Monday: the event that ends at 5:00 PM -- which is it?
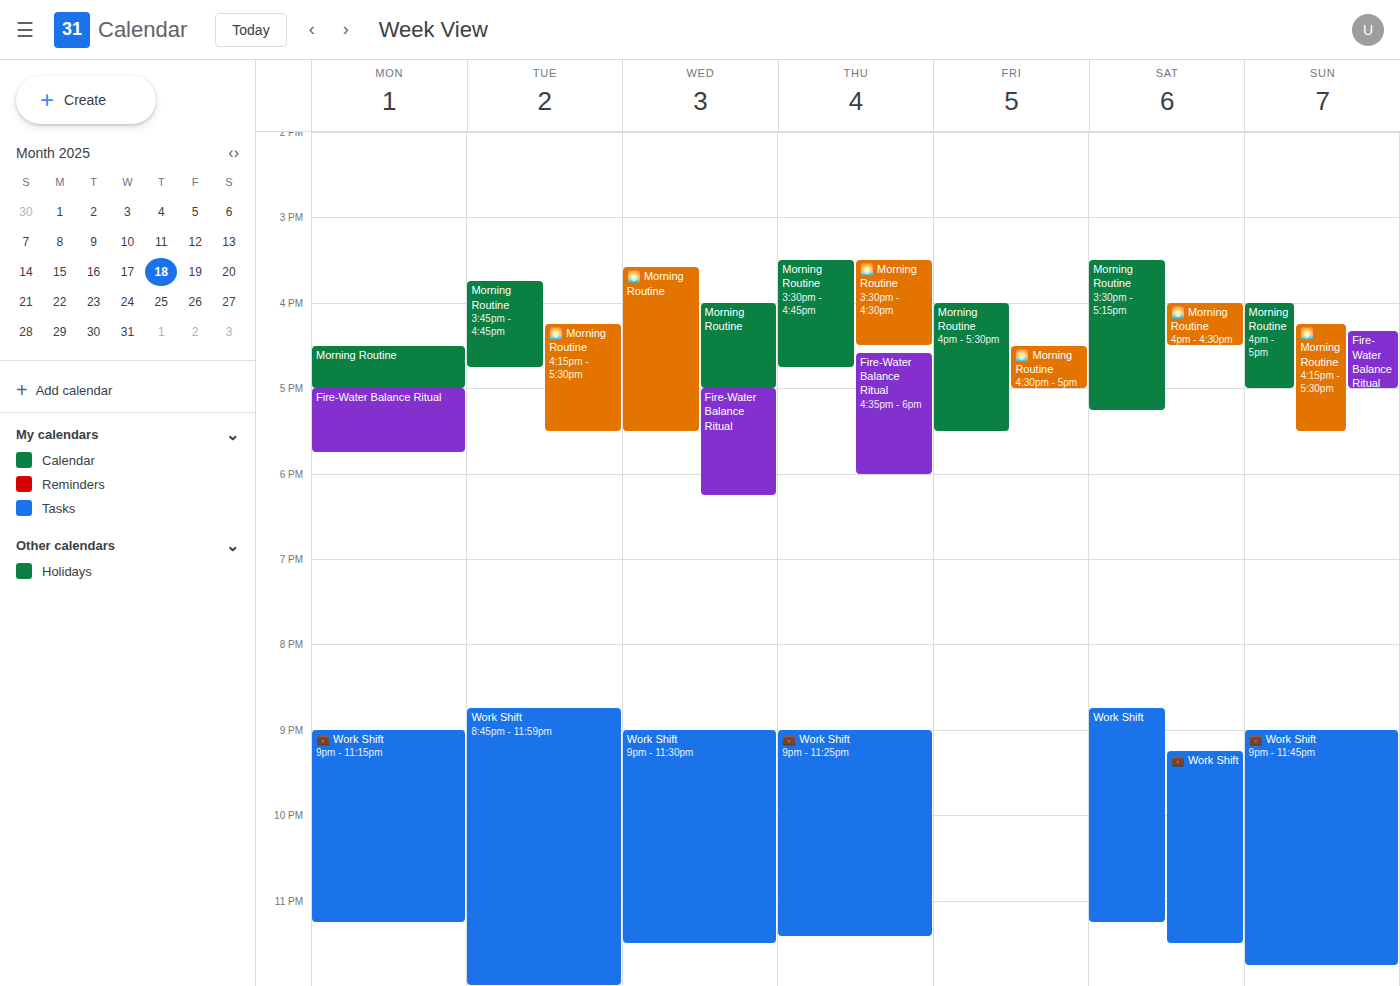
"Morning Routine"